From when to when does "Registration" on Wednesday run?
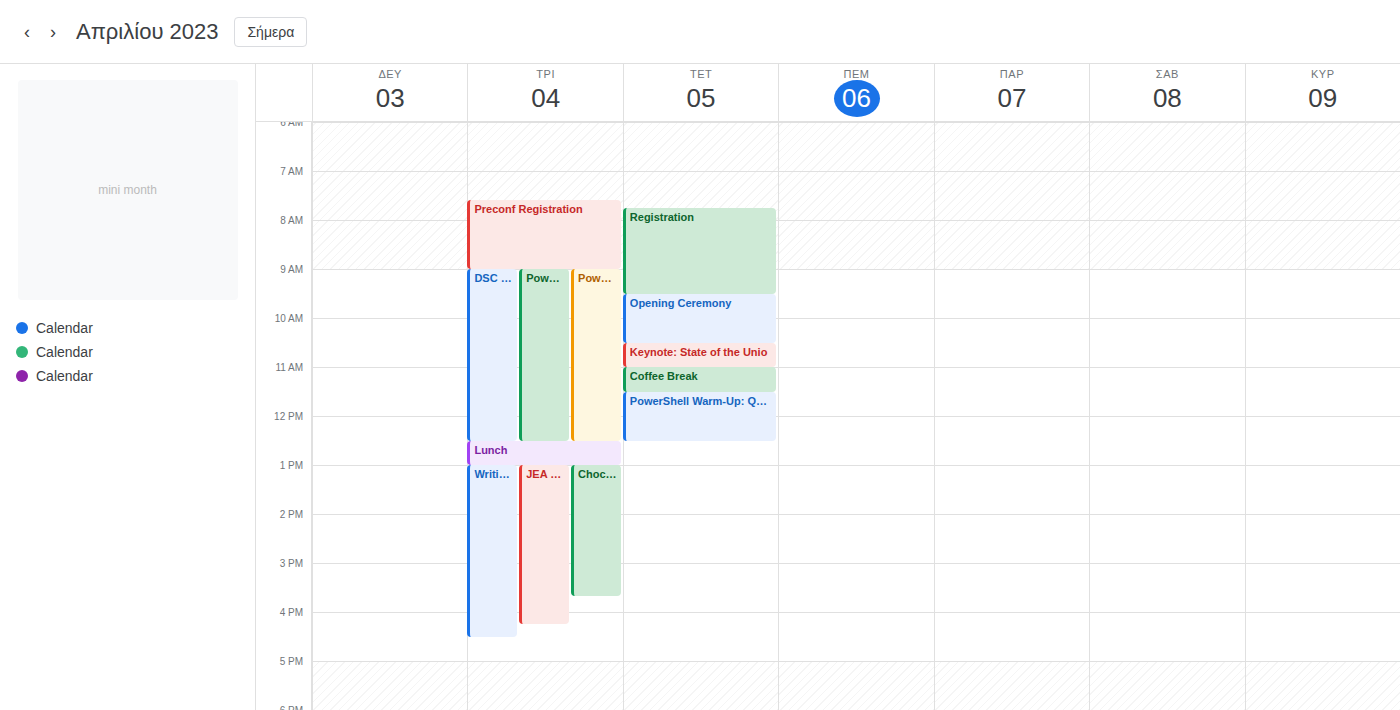
7:45 AM to 9:30 AM